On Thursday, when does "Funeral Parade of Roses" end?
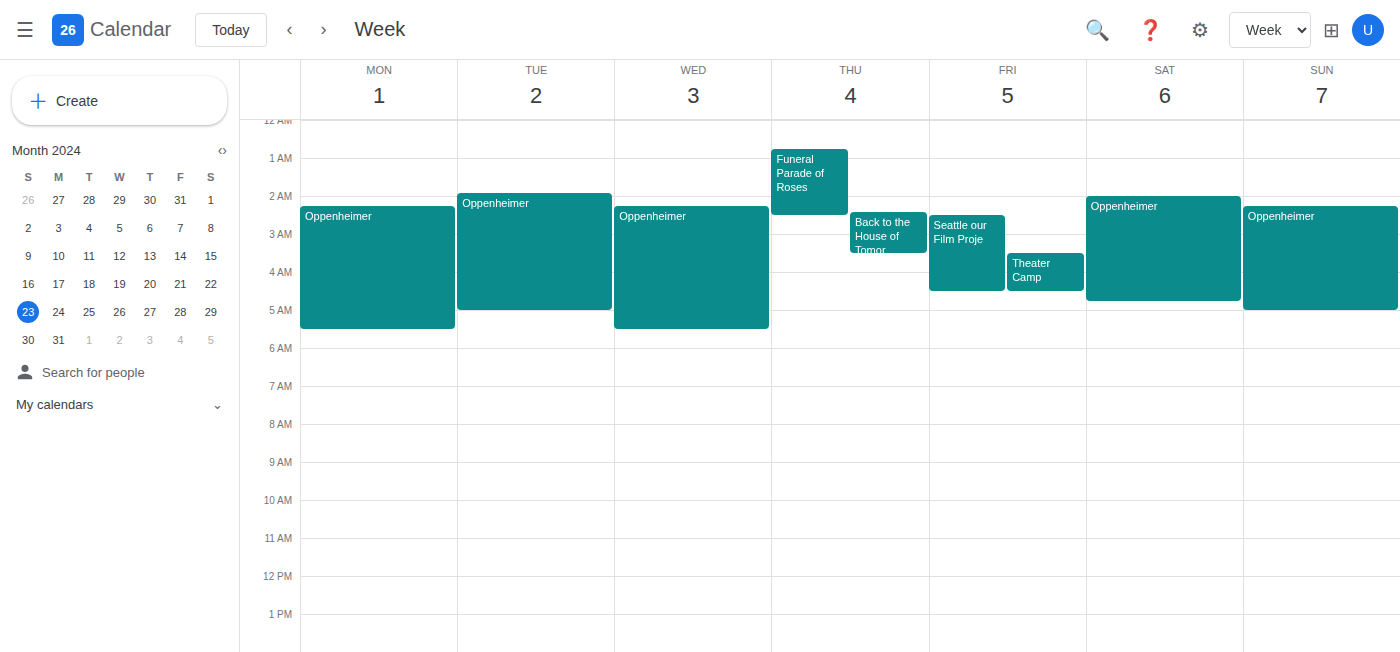
2:30 AM